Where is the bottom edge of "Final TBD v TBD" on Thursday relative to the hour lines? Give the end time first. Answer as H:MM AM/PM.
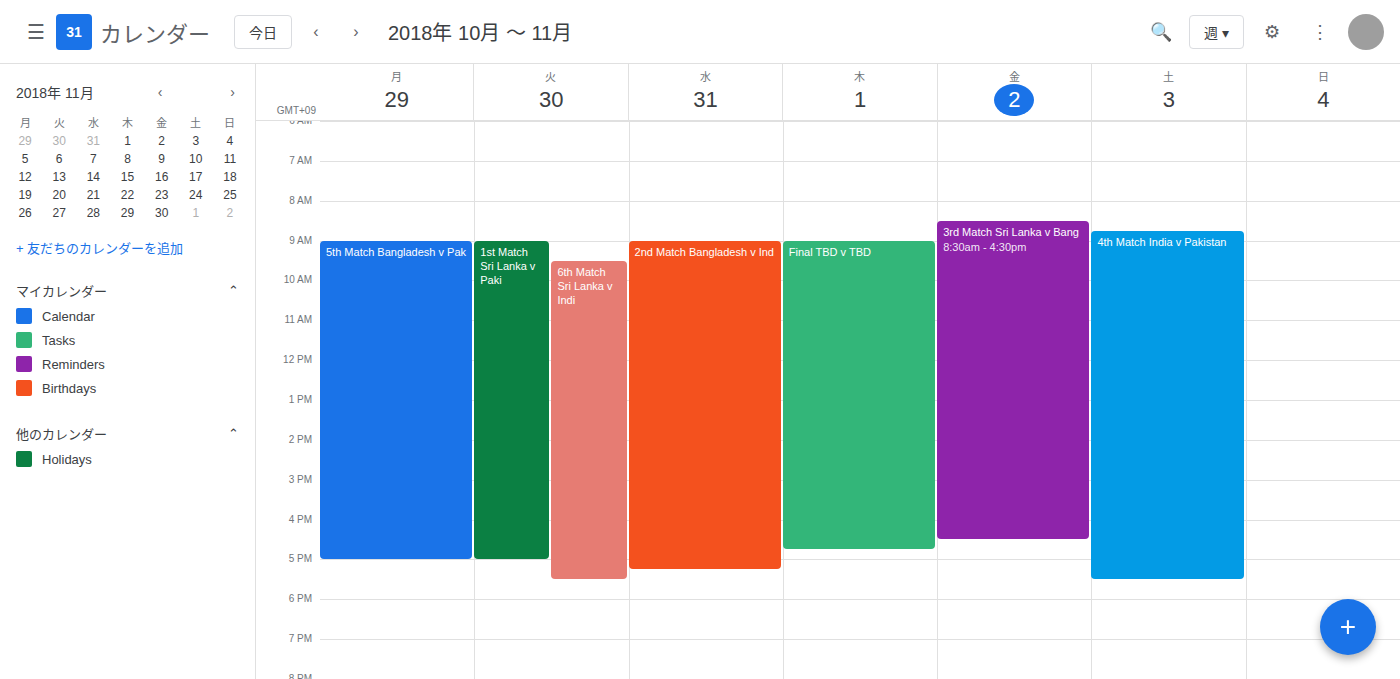
4:45 PM -- neither: three quarters of the way from the 4 PM line to the 5 PM line.